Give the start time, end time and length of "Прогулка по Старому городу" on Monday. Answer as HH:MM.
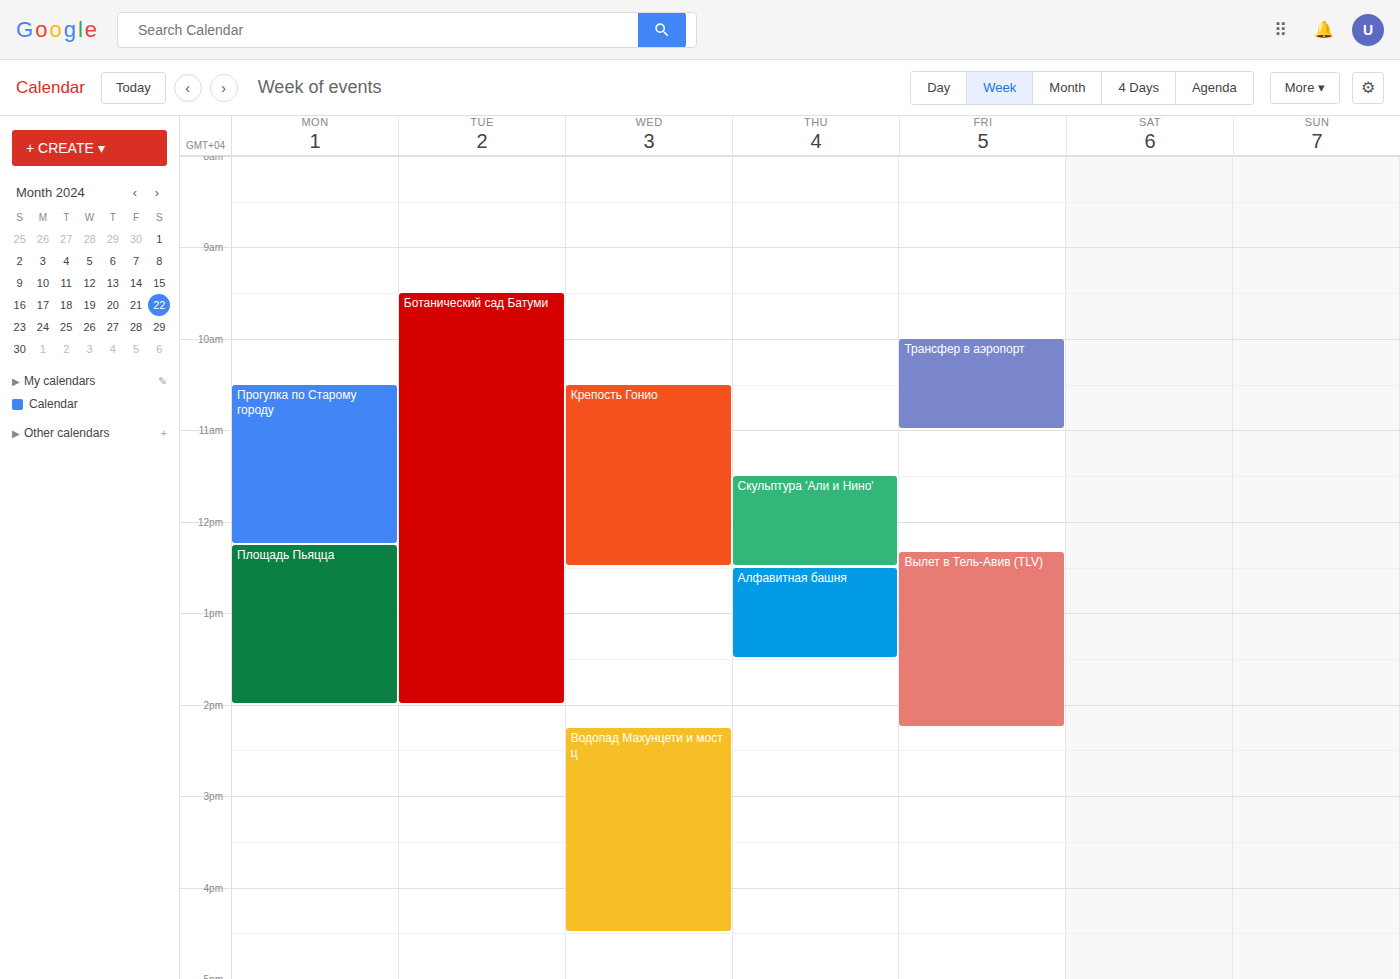
10:30 to 12:15, 1 hour 45 minutes